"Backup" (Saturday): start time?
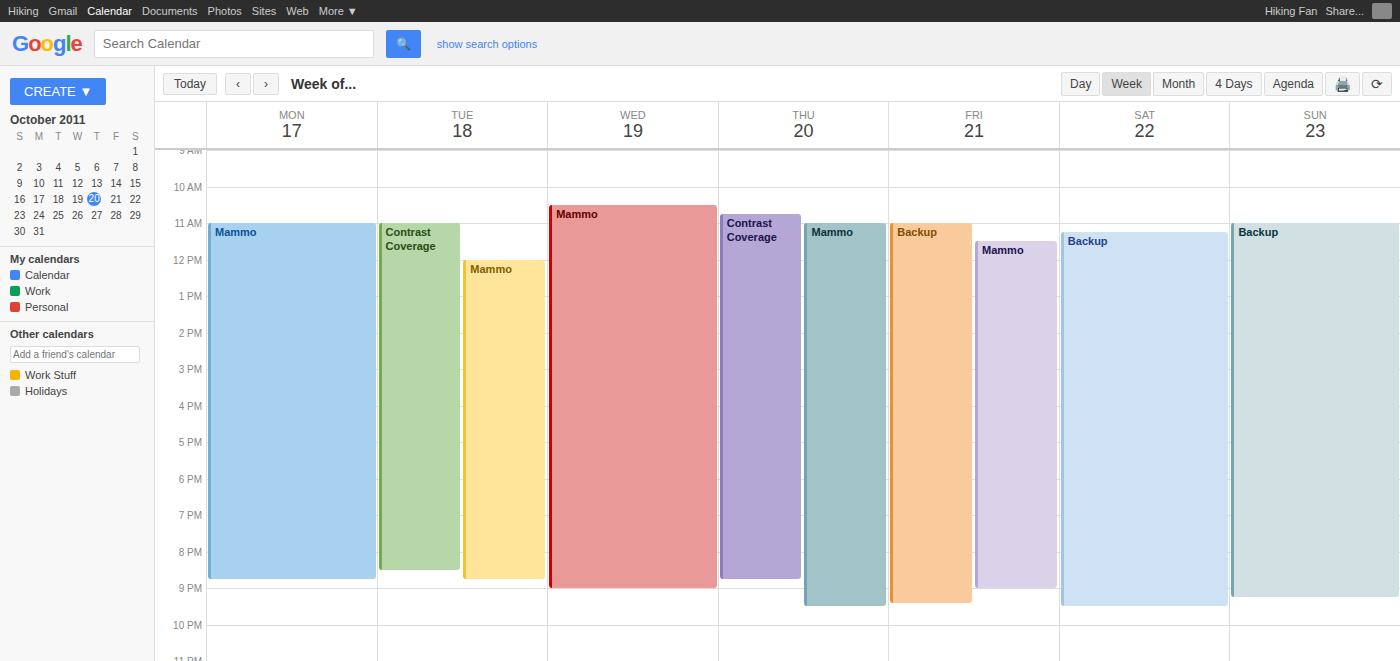
11:15 AM